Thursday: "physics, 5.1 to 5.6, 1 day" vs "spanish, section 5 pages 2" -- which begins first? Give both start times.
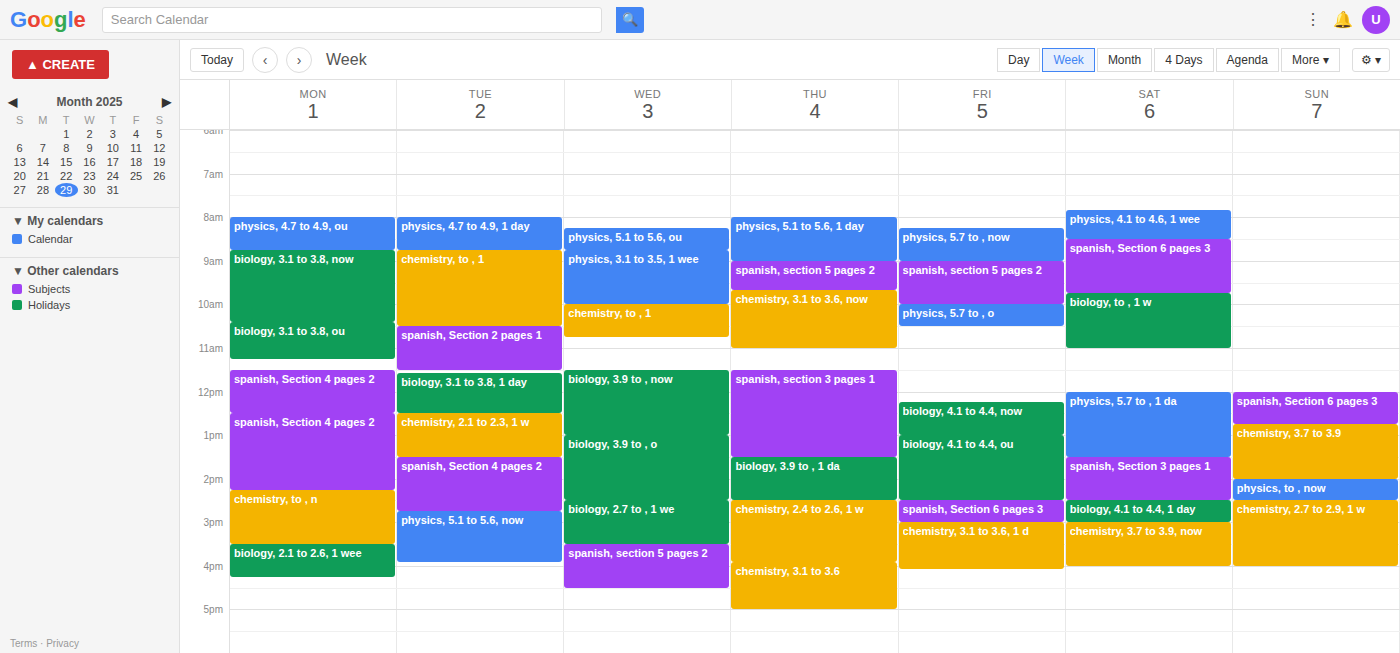
"physics, 5.1 to 5.6, 1 day" 8:00 AM; "spanish, section 5 pages 2" 9:00 AM.